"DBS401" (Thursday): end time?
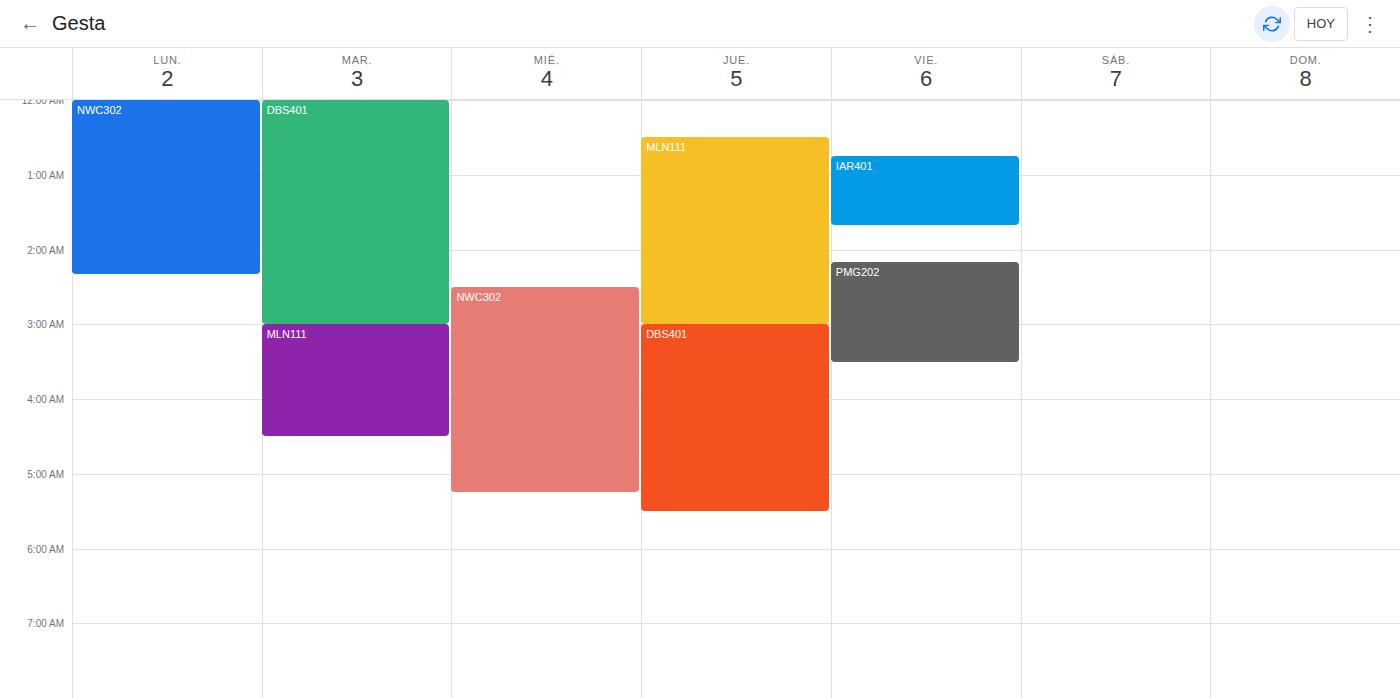
5:30 AM